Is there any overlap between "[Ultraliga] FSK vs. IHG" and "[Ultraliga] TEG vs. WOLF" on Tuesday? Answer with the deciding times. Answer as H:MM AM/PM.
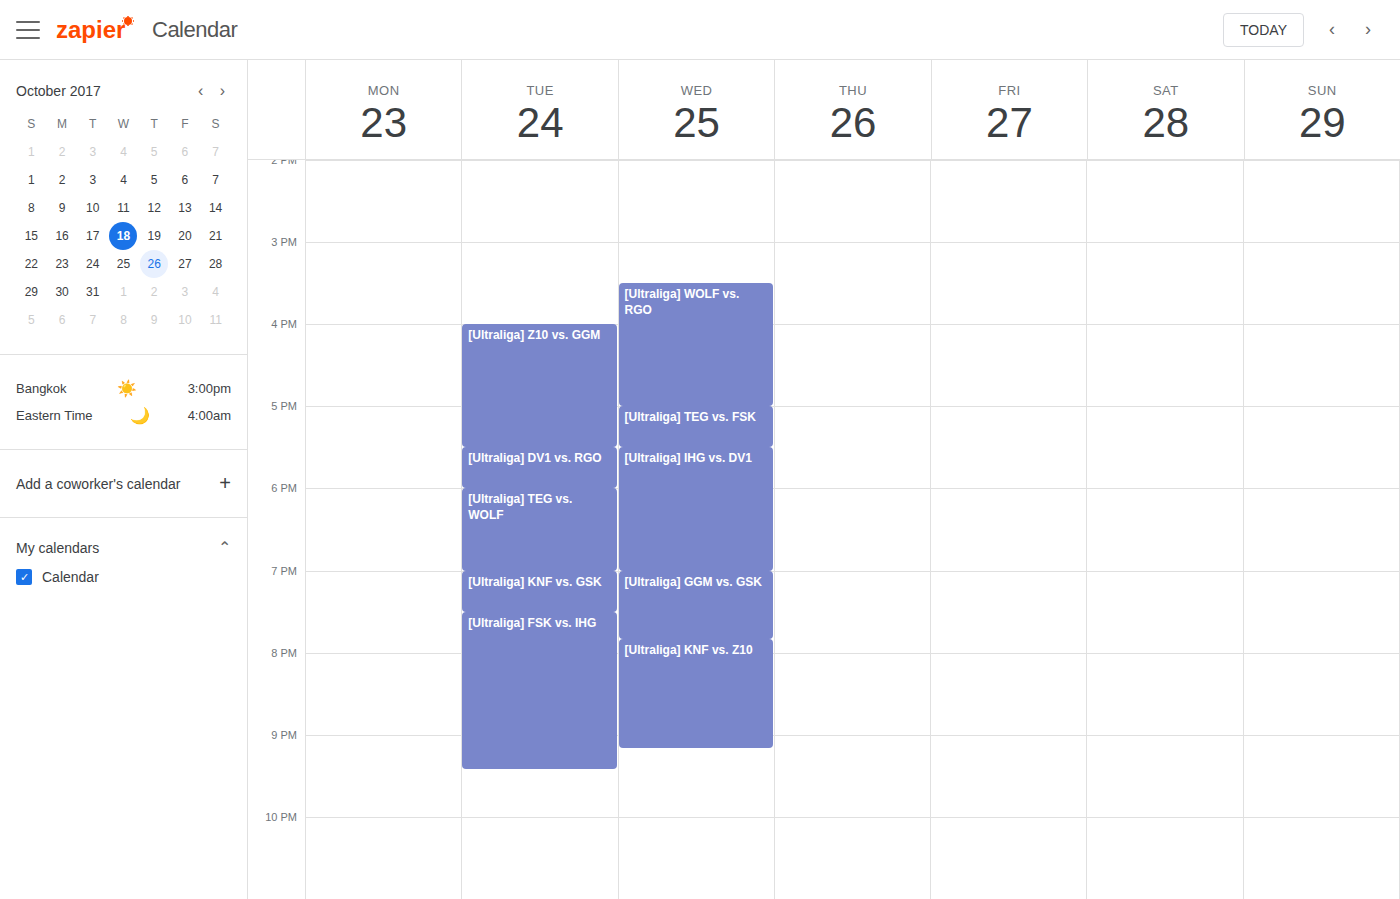
"[Ultraliga] TEG vs. WOLF" ends at 7:00 PM and "[Ultraliga] FSK vs. IHG" starts at 7:30 PM -- no overlap.